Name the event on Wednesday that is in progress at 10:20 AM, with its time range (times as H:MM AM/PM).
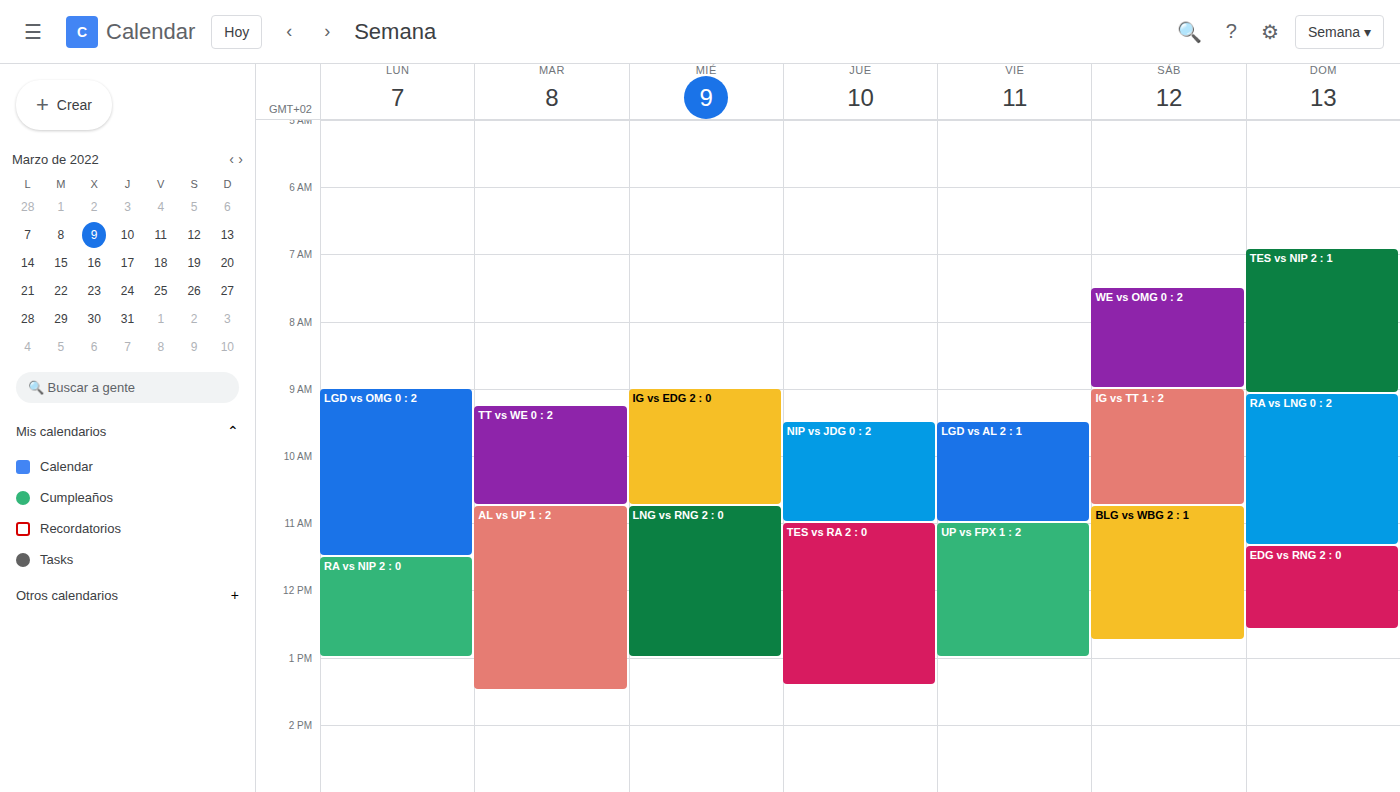
"IG vs EDG 2 : 0", 9:00 AM to 10:45 AM